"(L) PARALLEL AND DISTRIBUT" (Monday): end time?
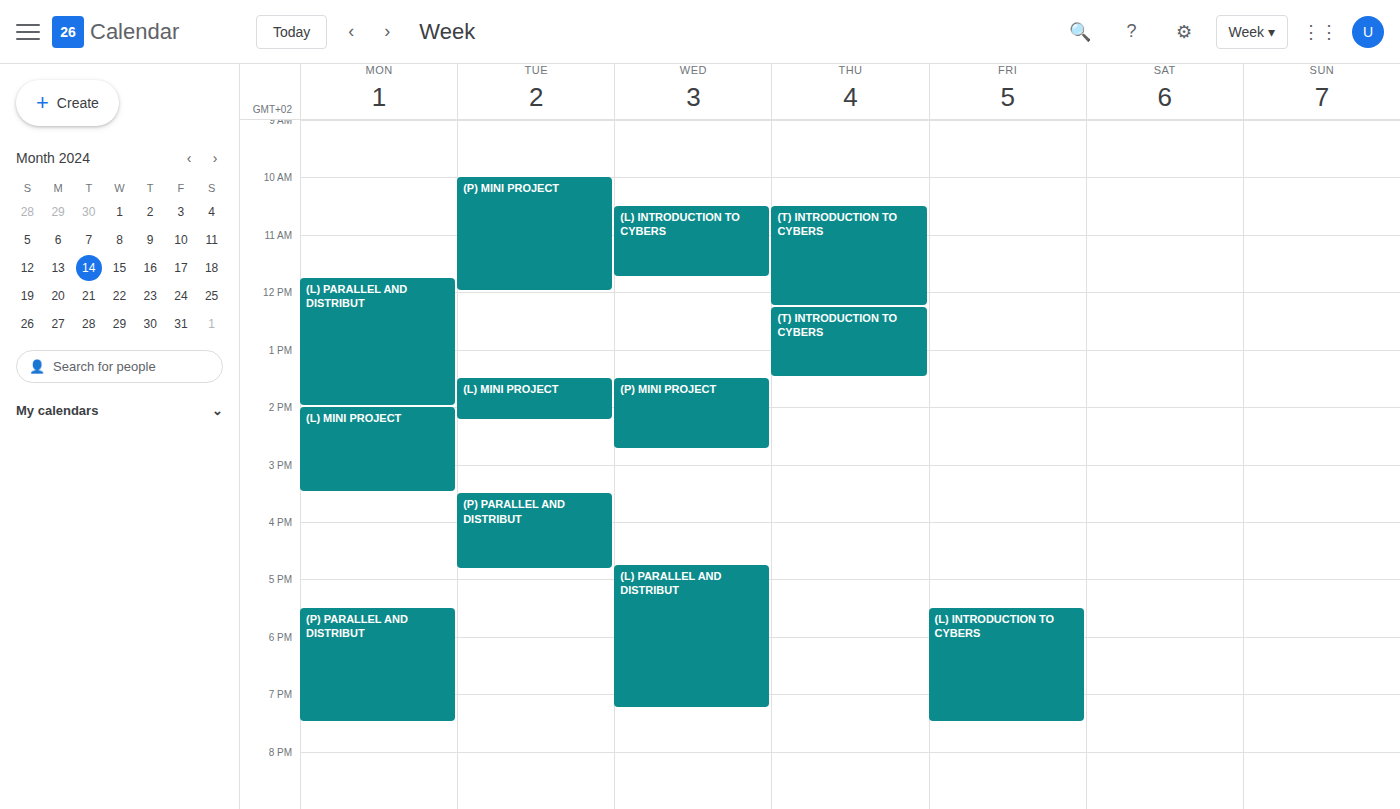
2:00 PM